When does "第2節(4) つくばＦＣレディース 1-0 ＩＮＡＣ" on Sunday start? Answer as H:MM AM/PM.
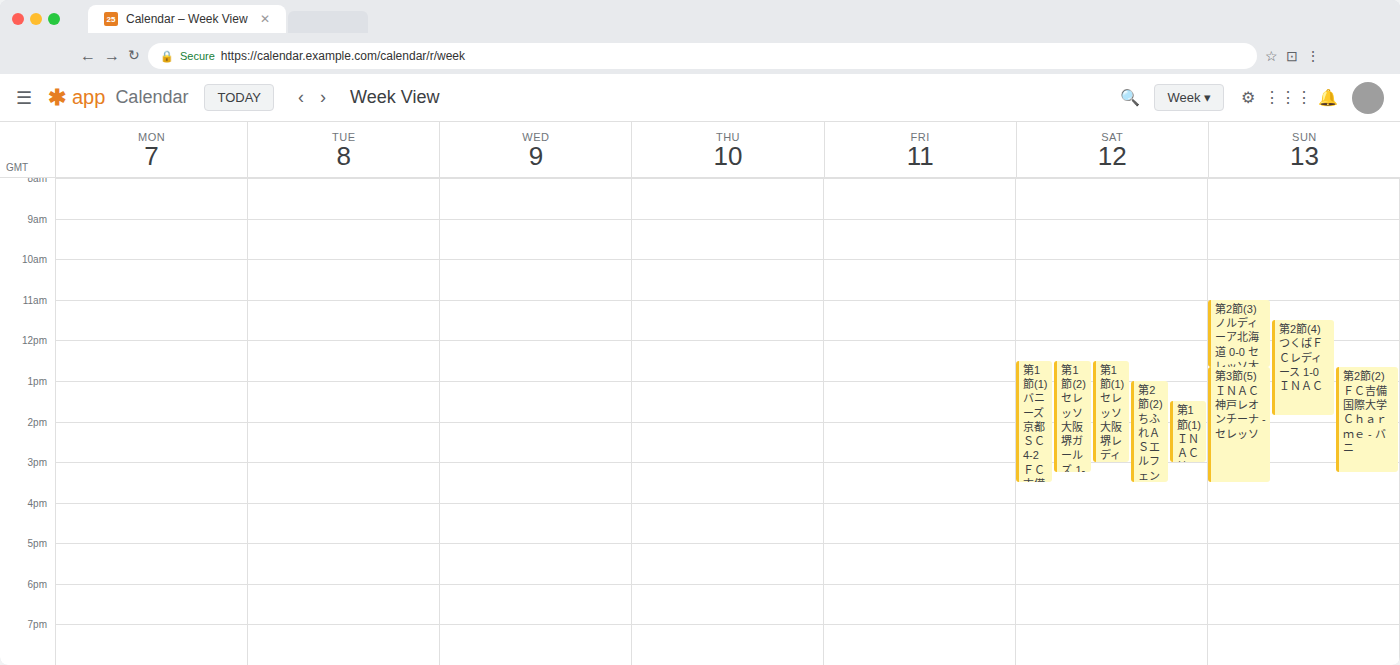
11:30 AM